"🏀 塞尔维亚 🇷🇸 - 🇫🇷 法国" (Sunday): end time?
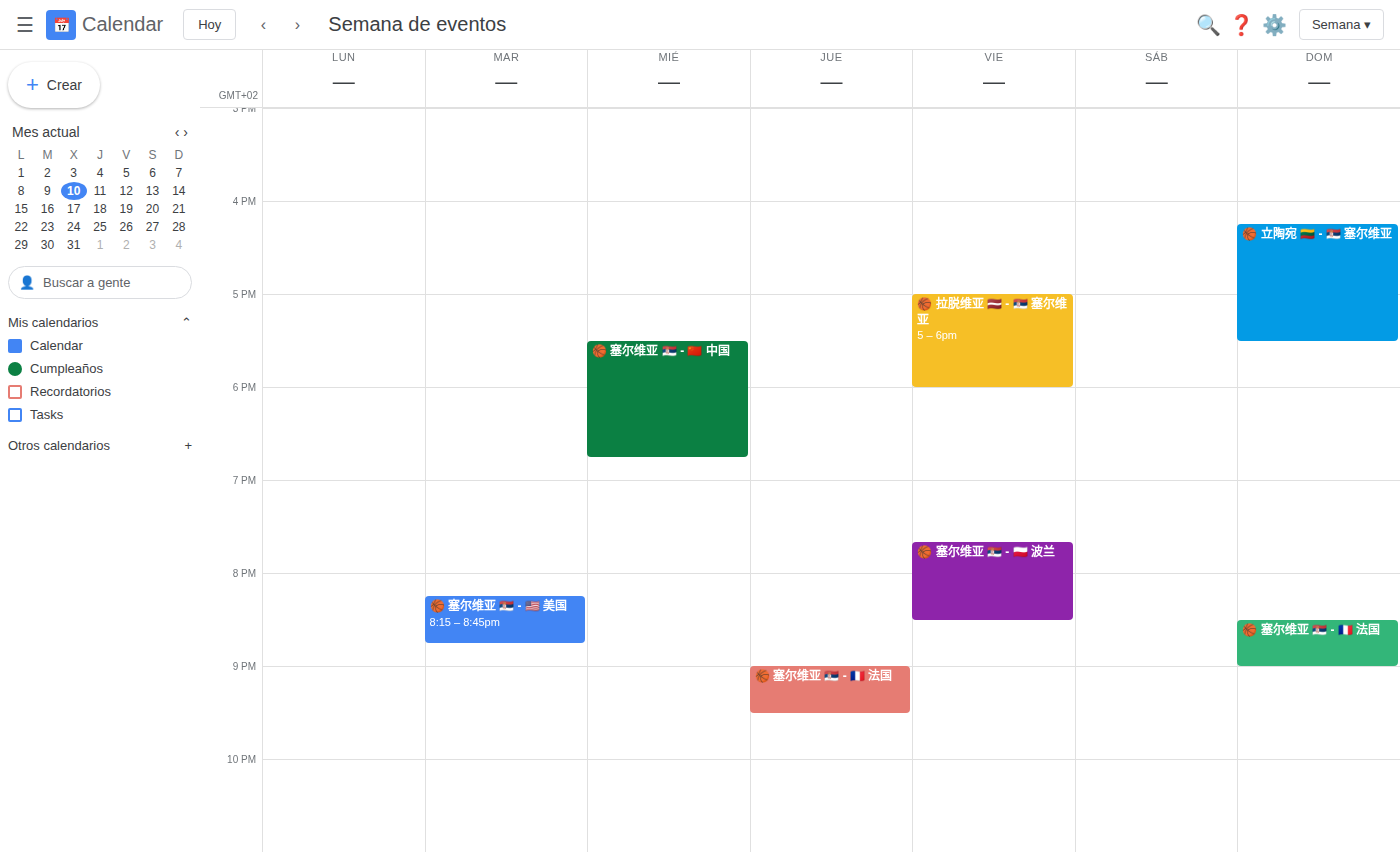
9:00 PM